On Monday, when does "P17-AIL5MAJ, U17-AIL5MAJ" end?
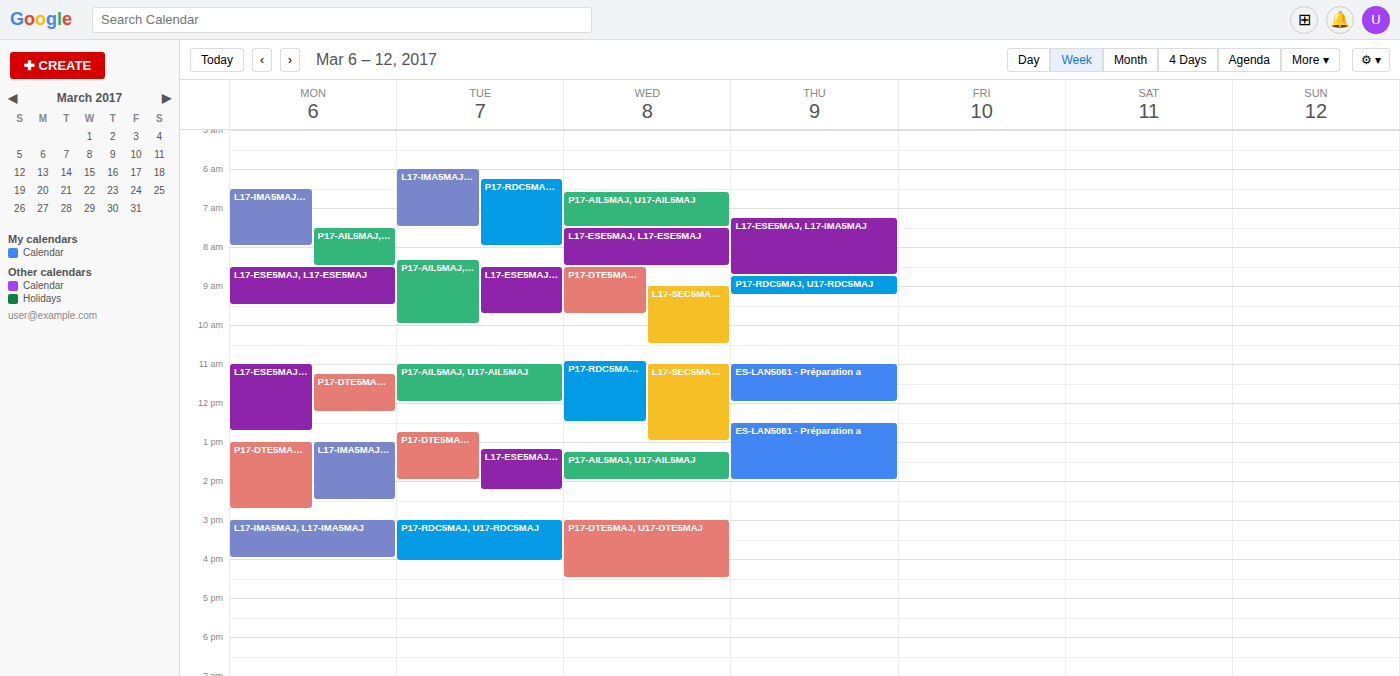
8:30 AM